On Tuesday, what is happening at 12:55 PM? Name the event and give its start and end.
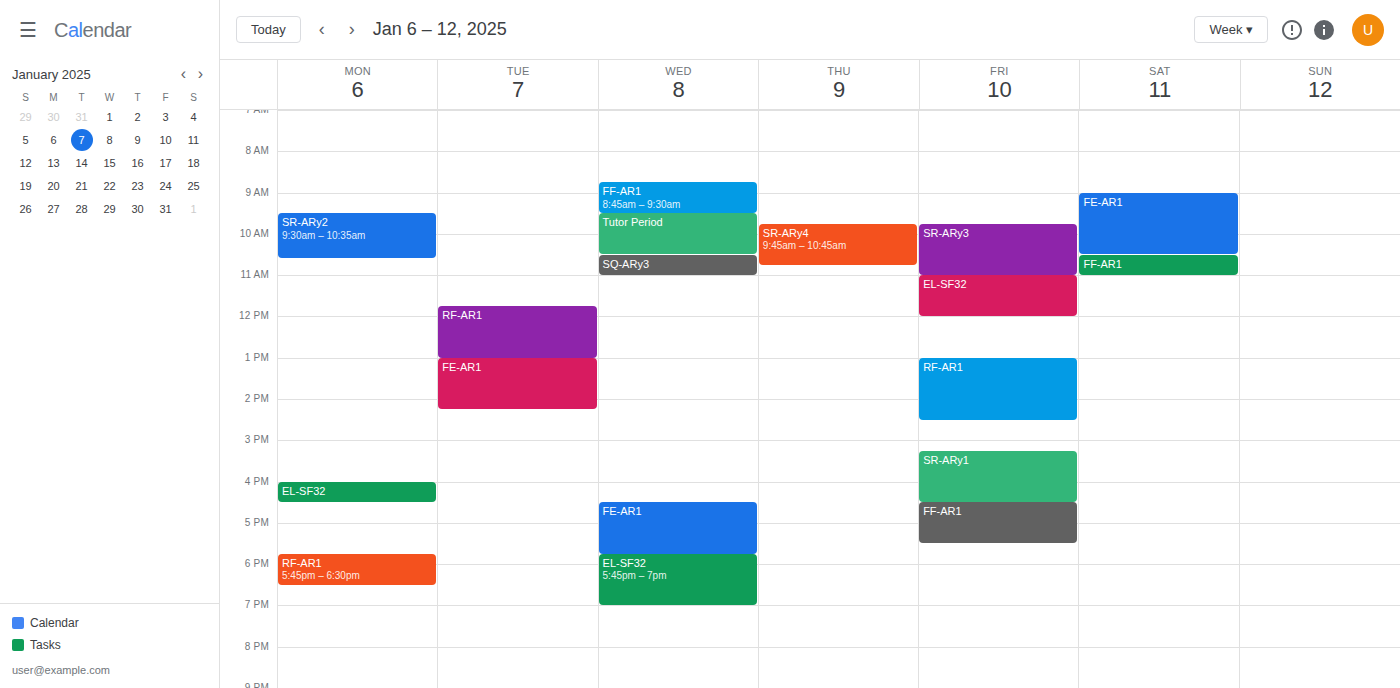
"RF-AR1", 11:45 AM to 1:00 PM